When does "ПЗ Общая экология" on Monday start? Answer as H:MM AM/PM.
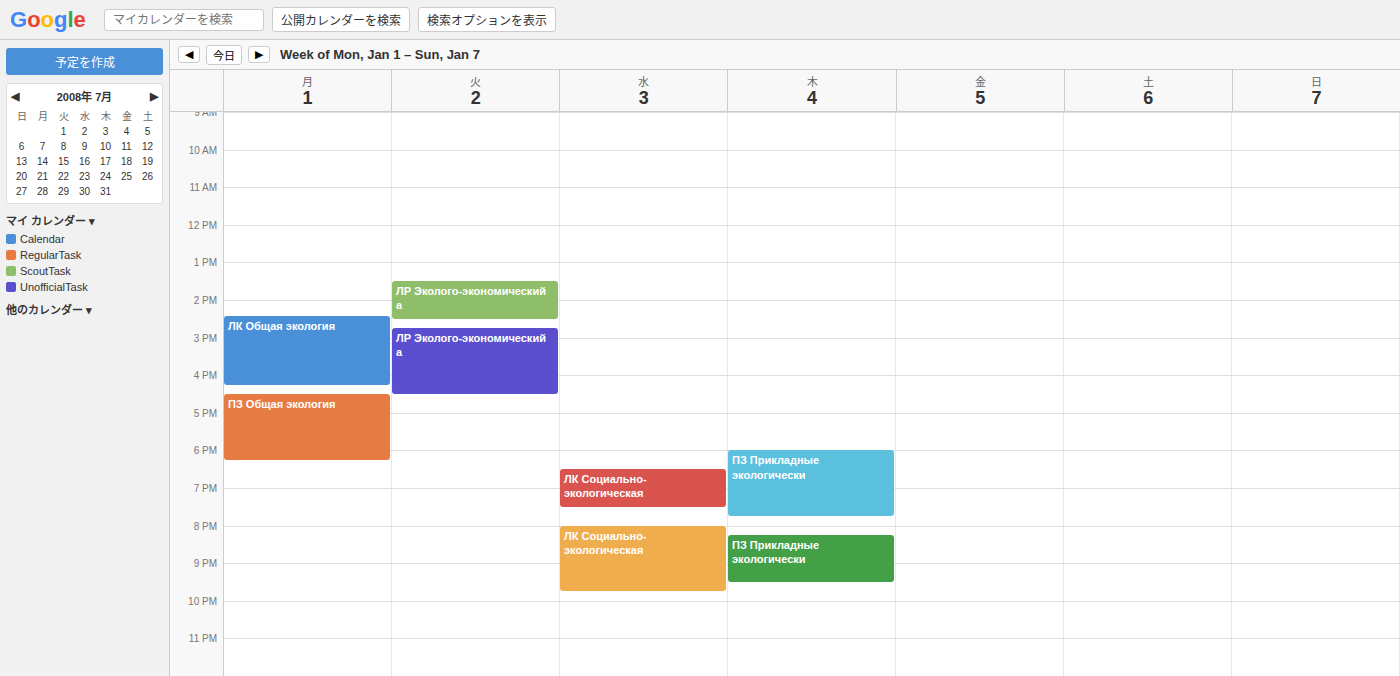
4:30 PM